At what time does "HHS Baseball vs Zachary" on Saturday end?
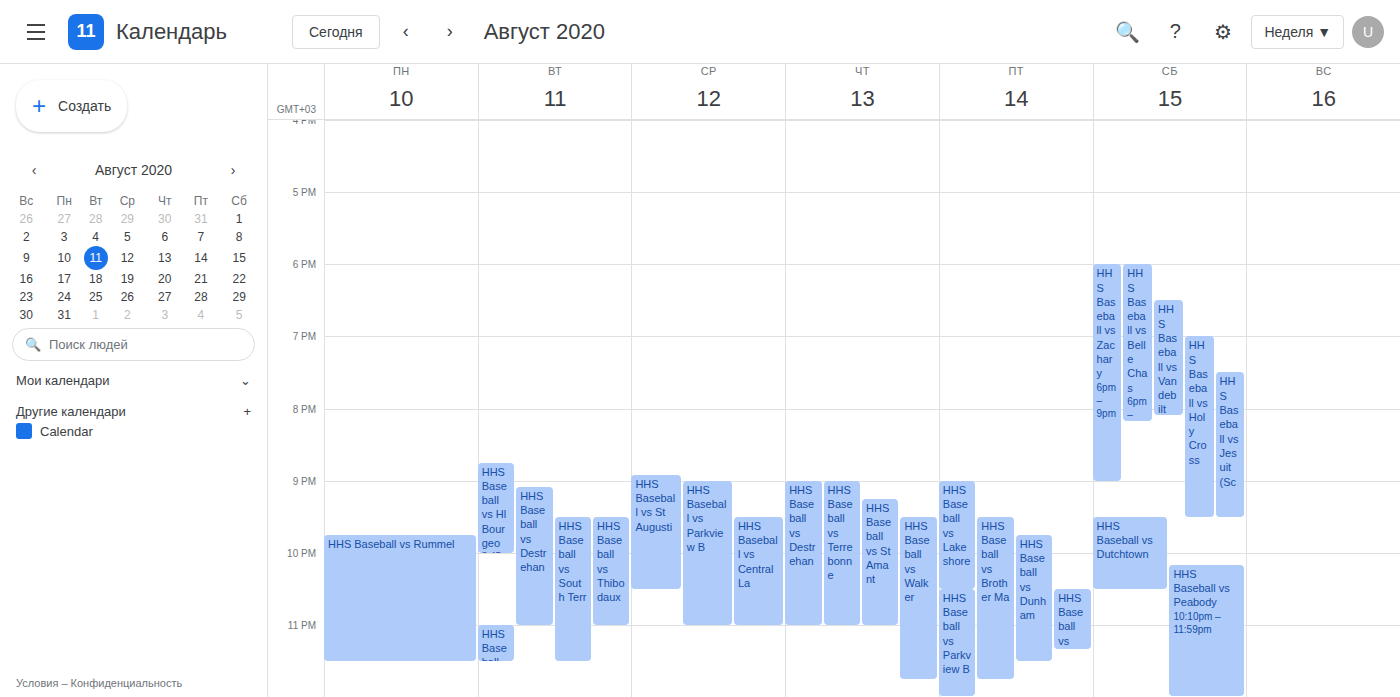
9:00 PM